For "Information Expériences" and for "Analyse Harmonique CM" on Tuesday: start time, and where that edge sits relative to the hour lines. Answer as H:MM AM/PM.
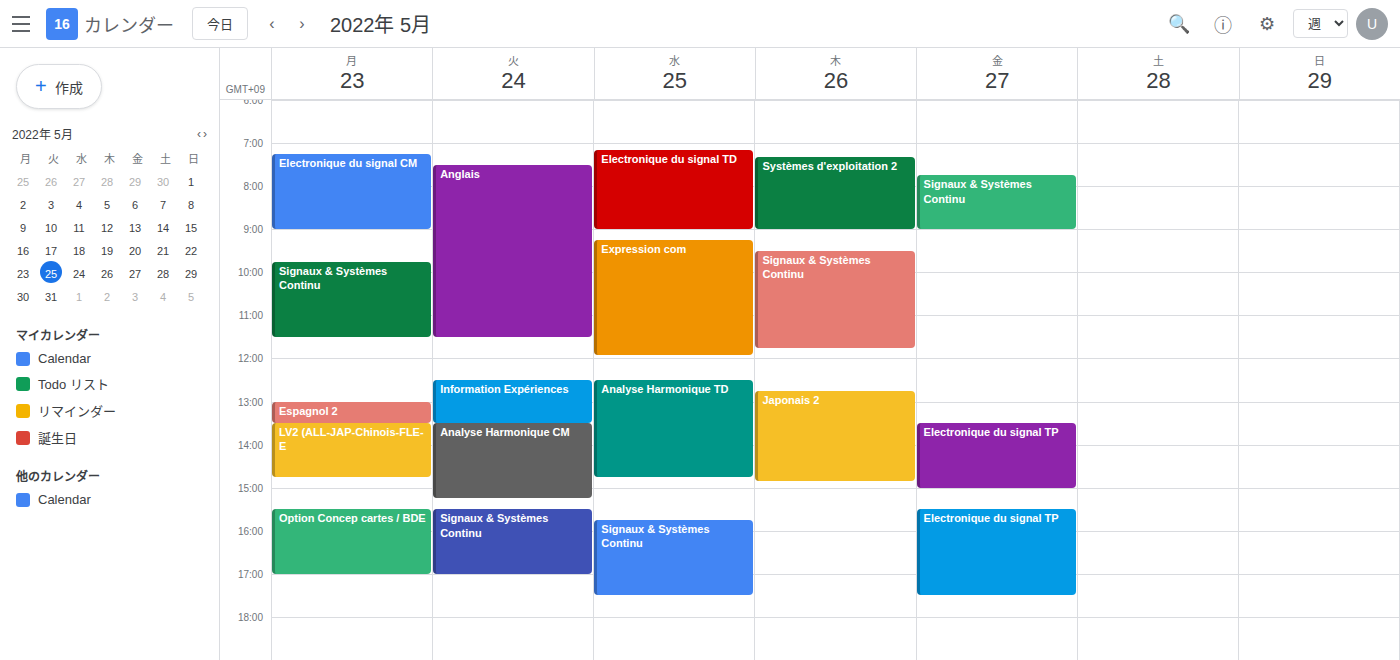
"Information Expériences": 12:30 PM, halfway between the 12 PM and 1 PM lines. "Analyse Harmonique CM": 1:30 PM, halfway between the 1 PM and 2 PM lines.